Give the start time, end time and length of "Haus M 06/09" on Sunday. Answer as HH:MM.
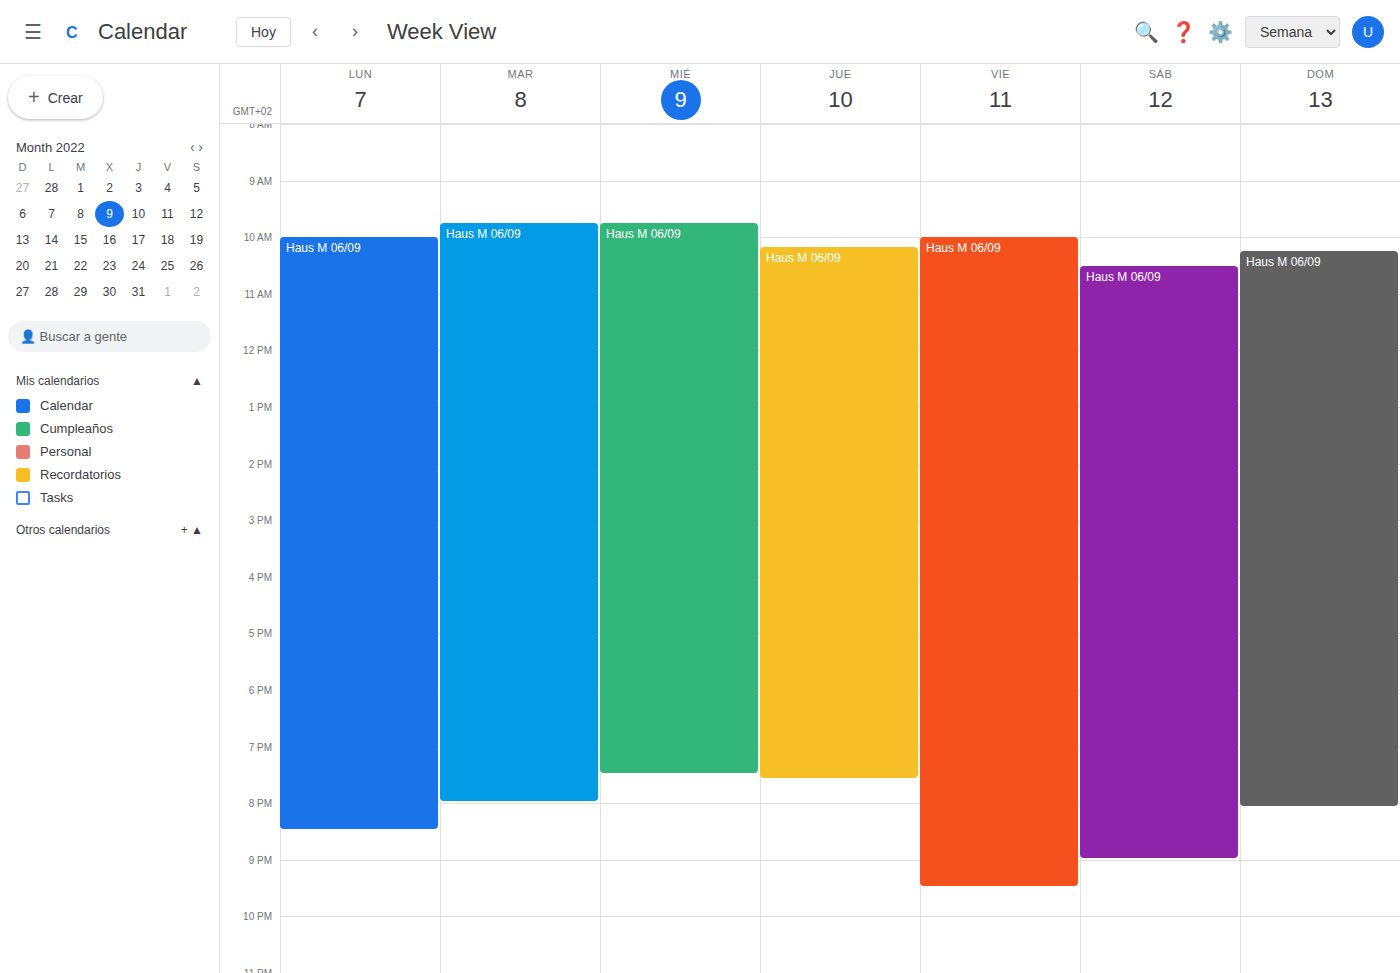
10:15 to 20:05, 9 hours 50 minutes